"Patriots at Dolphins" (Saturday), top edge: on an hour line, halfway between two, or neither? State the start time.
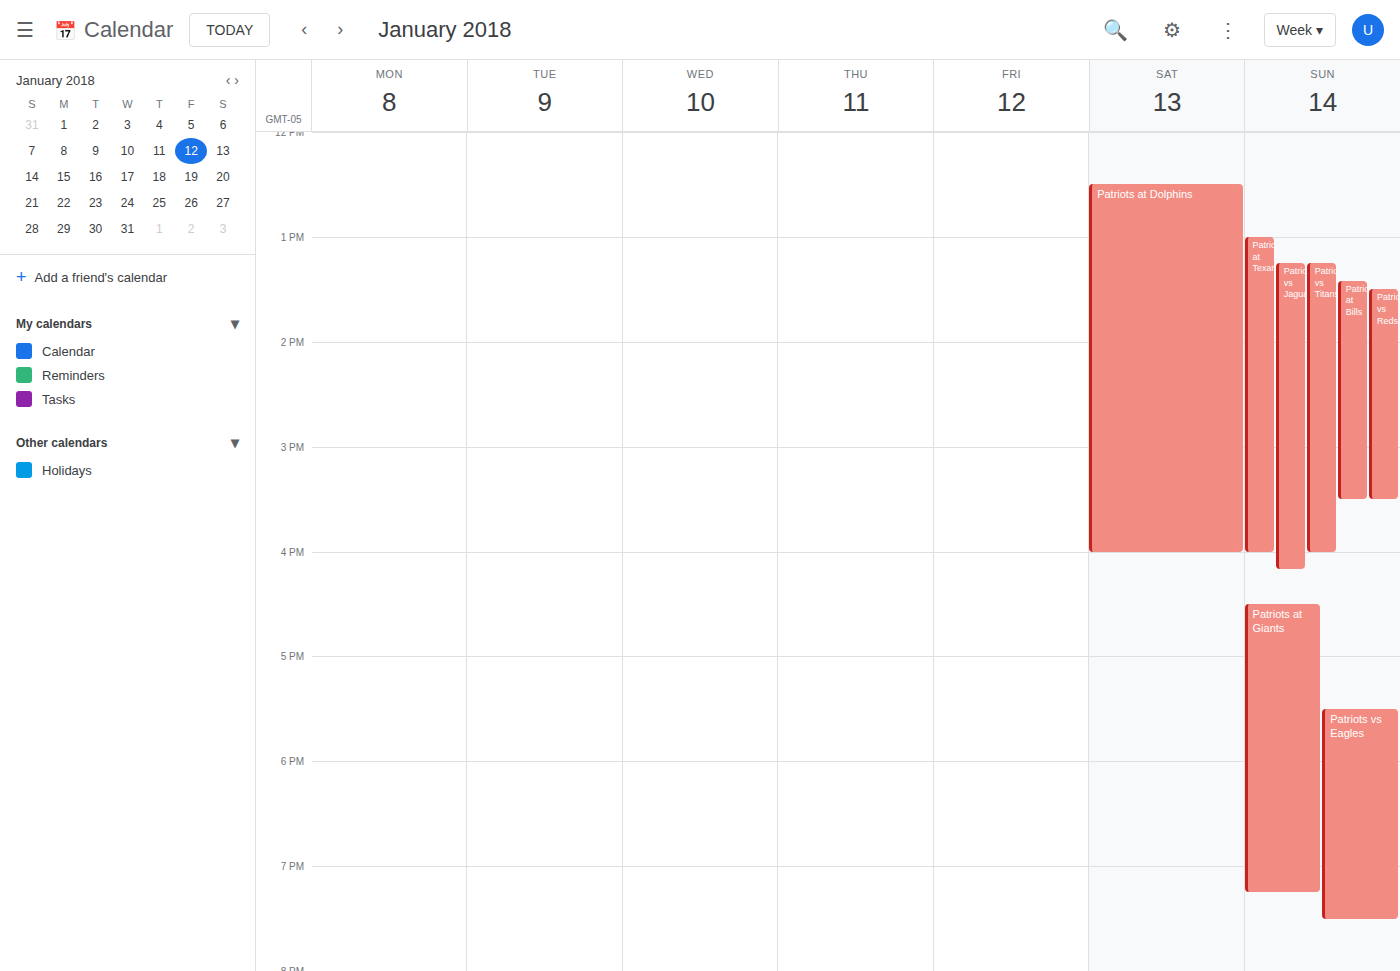
12:30 PM -- halfway between the 12 PM and 1 PM lines.